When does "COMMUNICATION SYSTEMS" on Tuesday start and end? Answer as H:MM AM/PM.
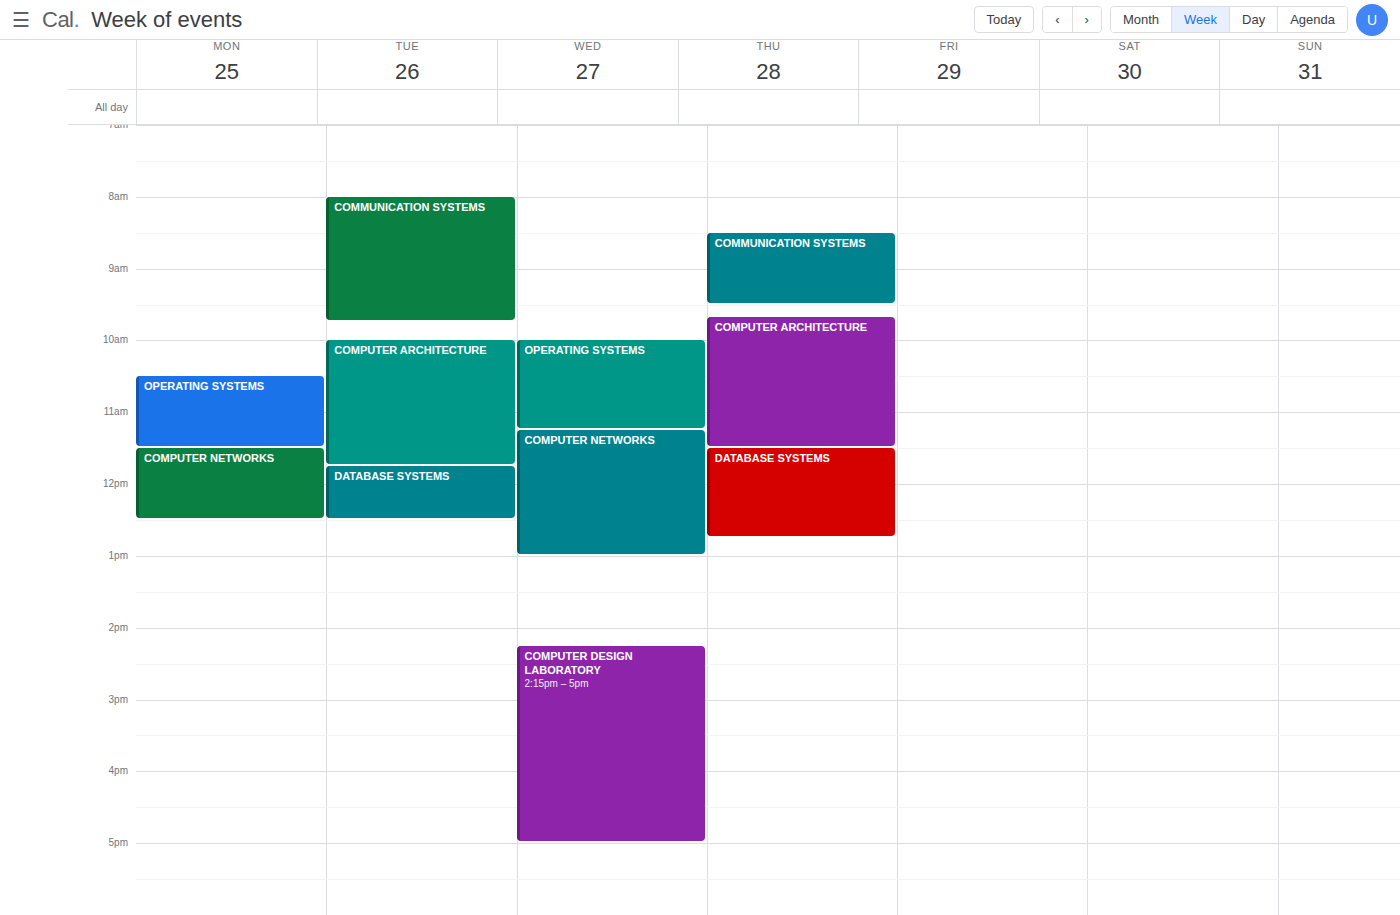
8:00 AM to 9:45 AM